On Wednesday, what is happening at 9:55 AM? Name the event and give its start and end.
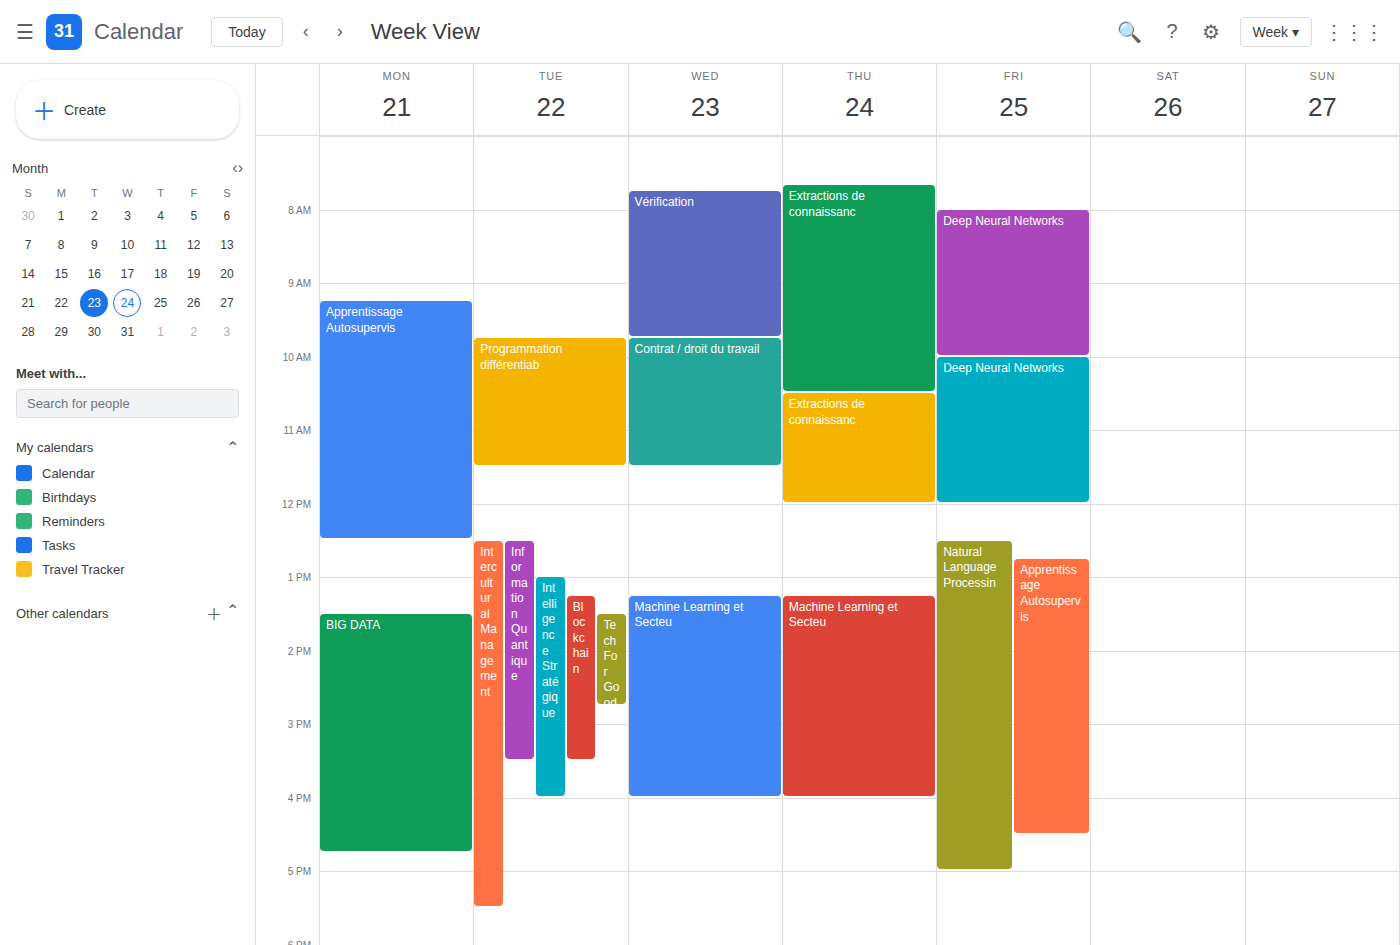
"Contrat / droit du travail", 9:45 AM to 11:30 AM